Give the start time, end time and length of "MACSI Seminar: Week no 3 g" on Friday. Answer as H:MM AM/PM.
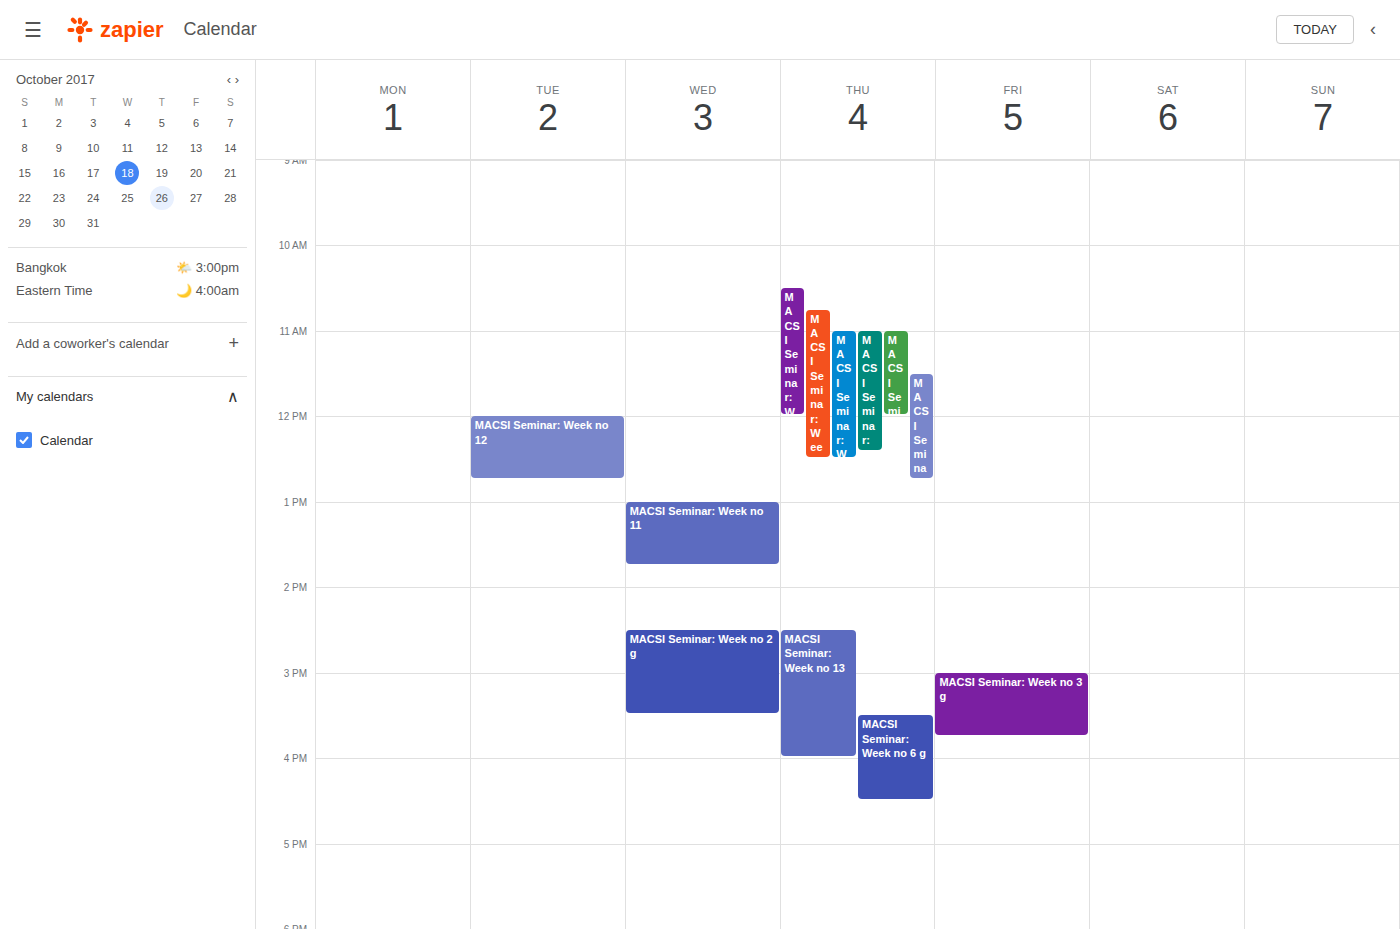
3:00 PM to 3:45 PM, 45 minutes